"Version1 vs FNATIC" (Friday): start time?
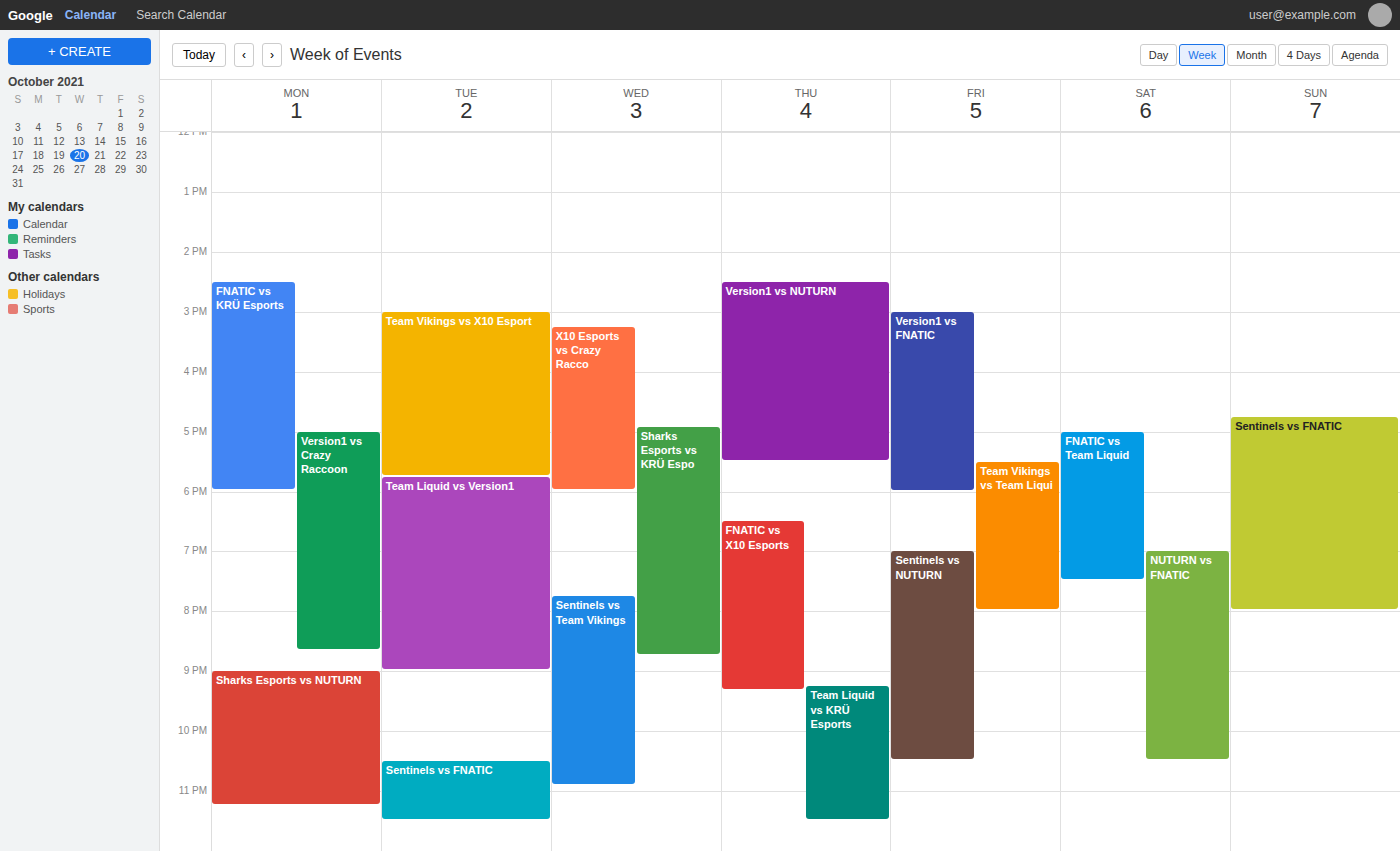
3:00 PM